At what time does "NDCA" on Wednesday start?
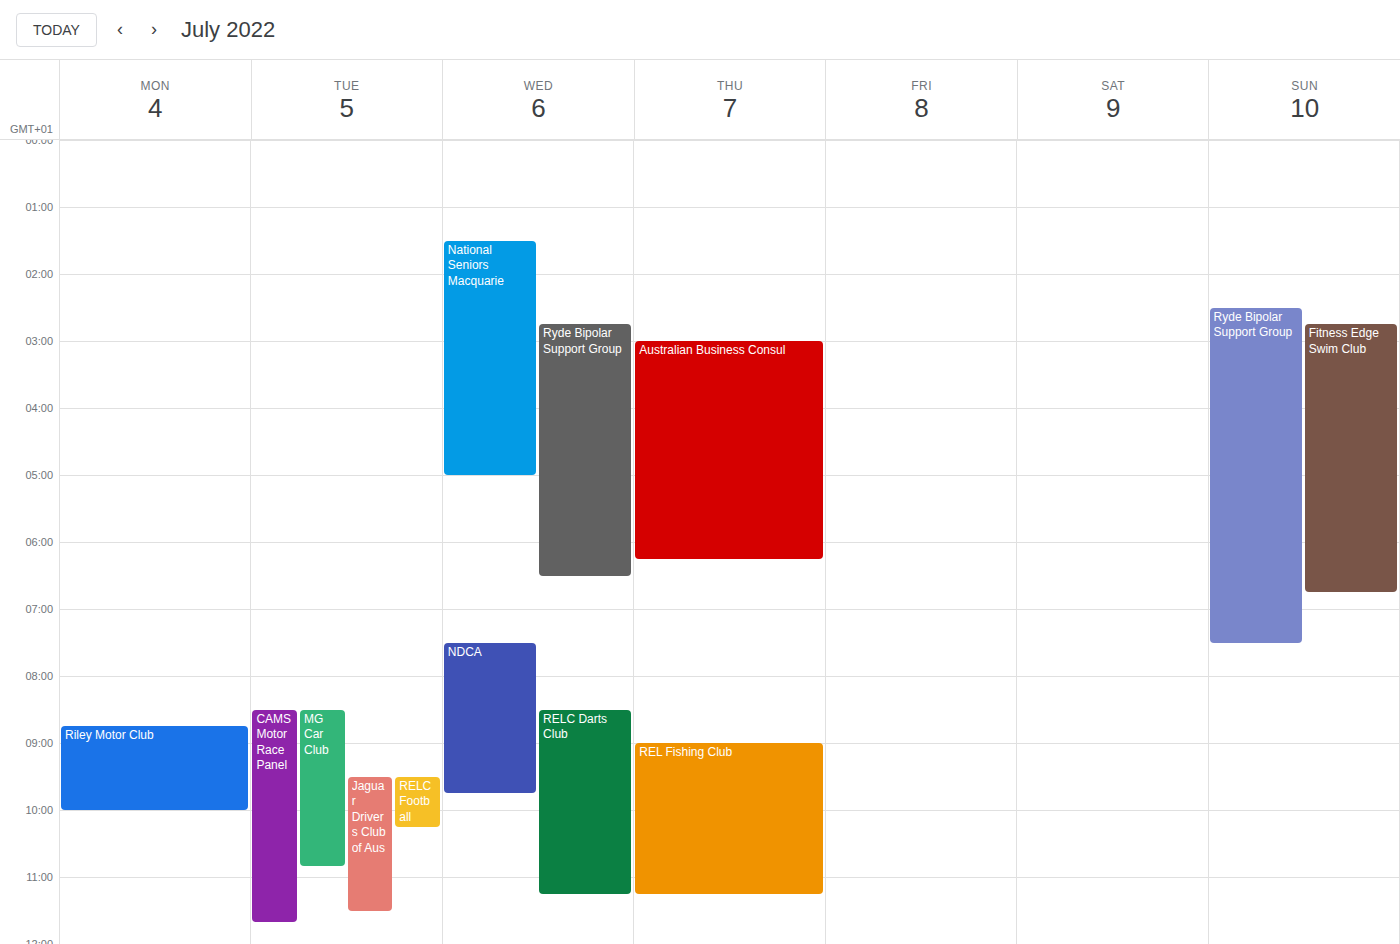
7:30 AM